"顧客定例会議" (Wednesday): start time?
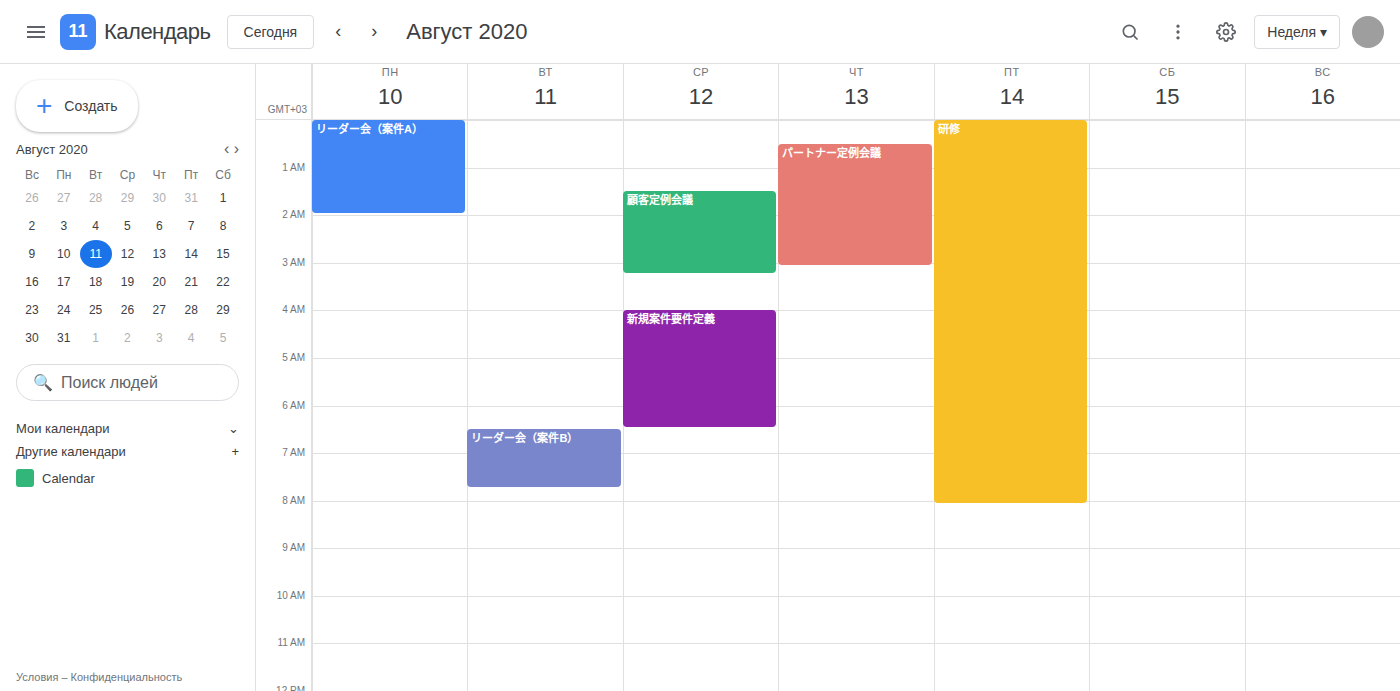
1:30 AM